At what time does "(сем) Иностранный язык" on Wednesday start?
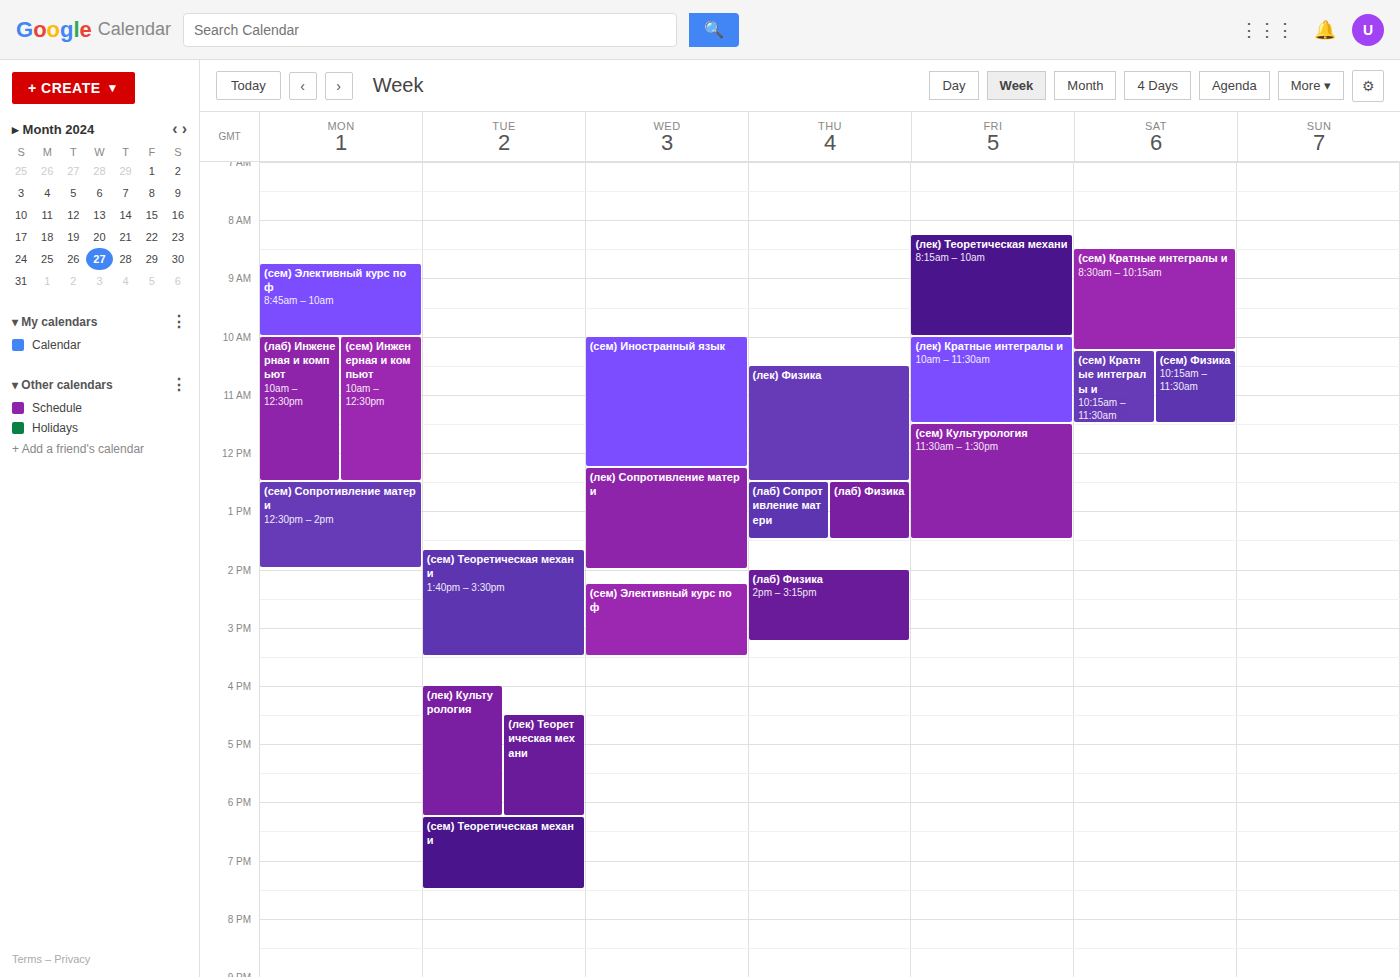
10:00